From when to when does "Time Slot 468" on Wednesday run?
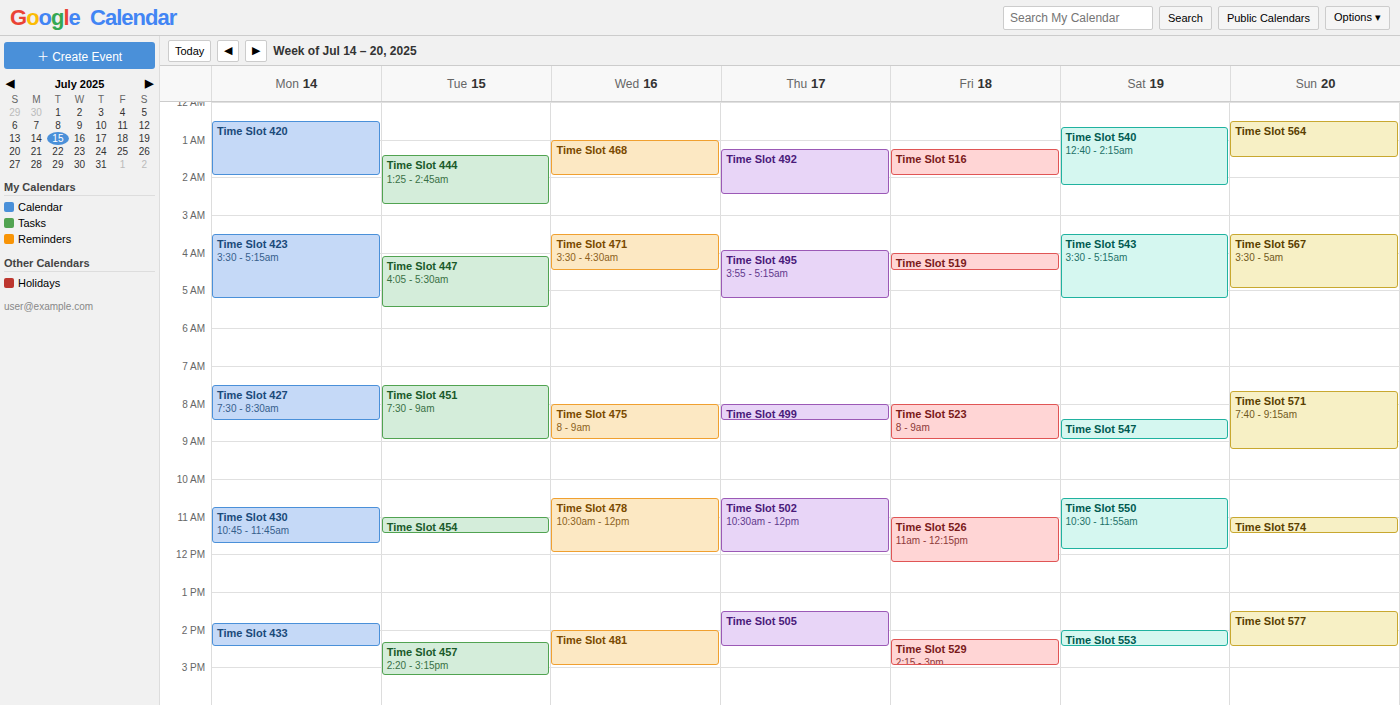
1:00 AM to 2:00 AM